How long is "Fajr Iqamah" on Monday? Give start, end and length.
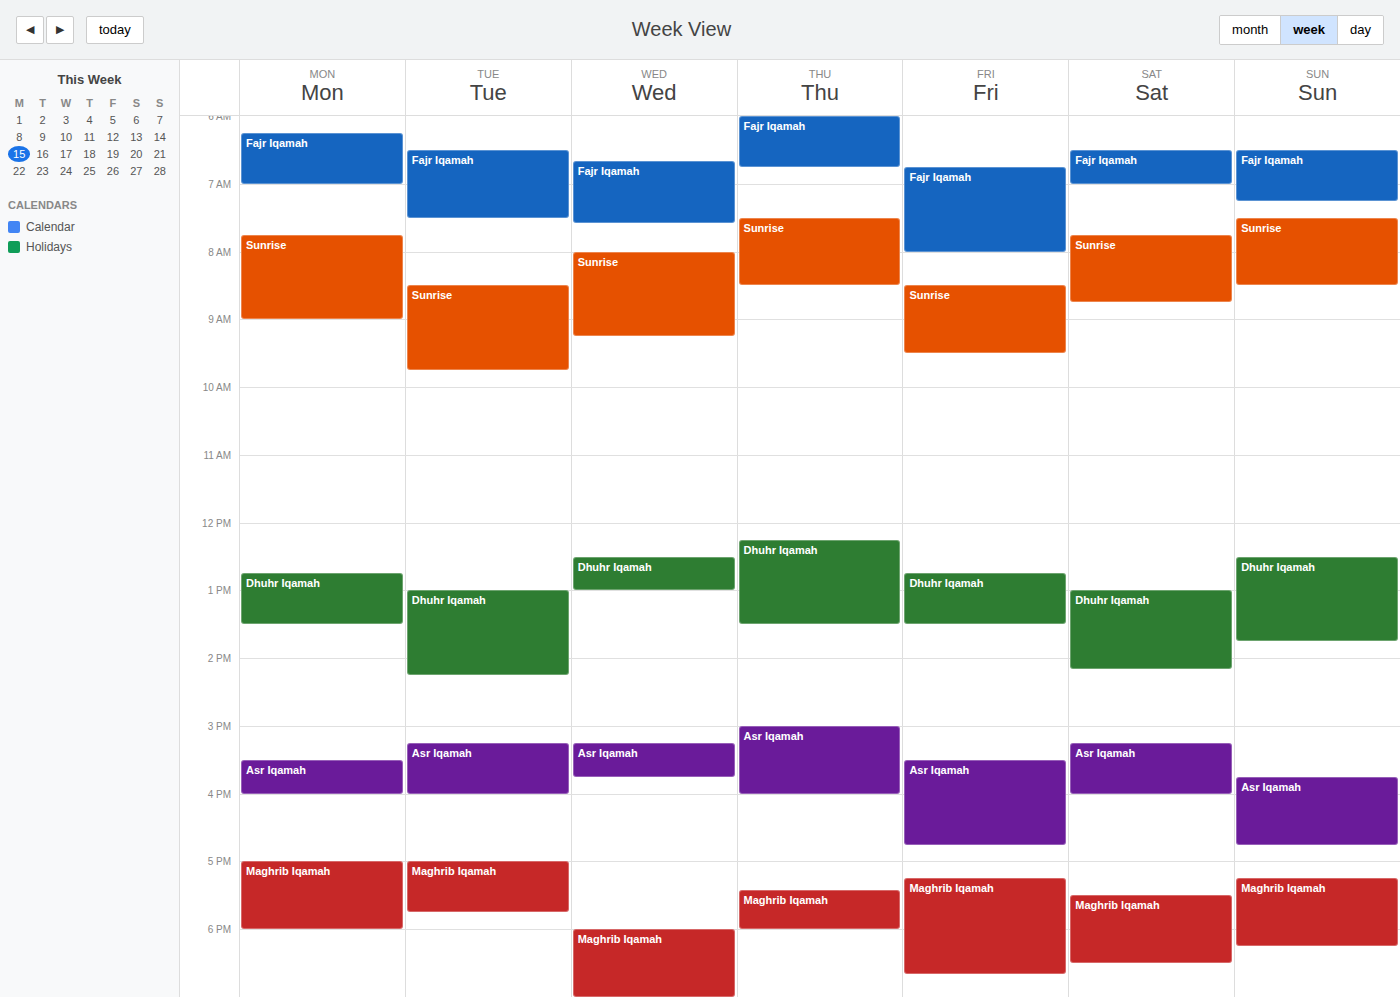
6:15 AM to 7:00 AM, 45 minutes